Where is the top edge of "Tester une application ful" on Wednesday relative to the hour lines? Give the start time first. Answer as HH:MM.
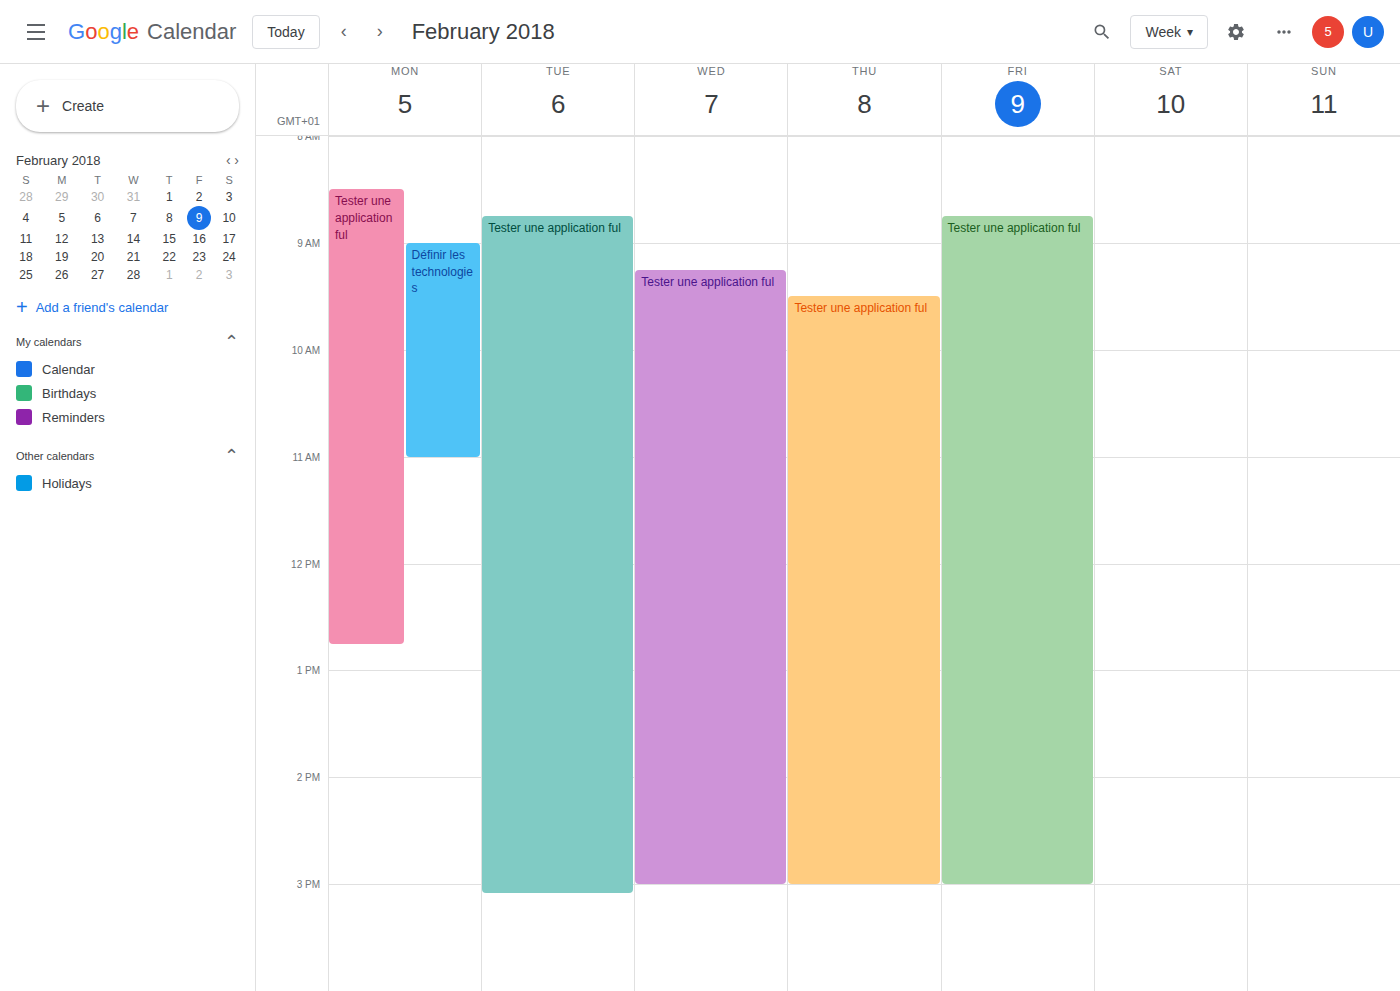
09:15 -- neither: a quarter of the way from the 09:00 line to the 10:00 line.